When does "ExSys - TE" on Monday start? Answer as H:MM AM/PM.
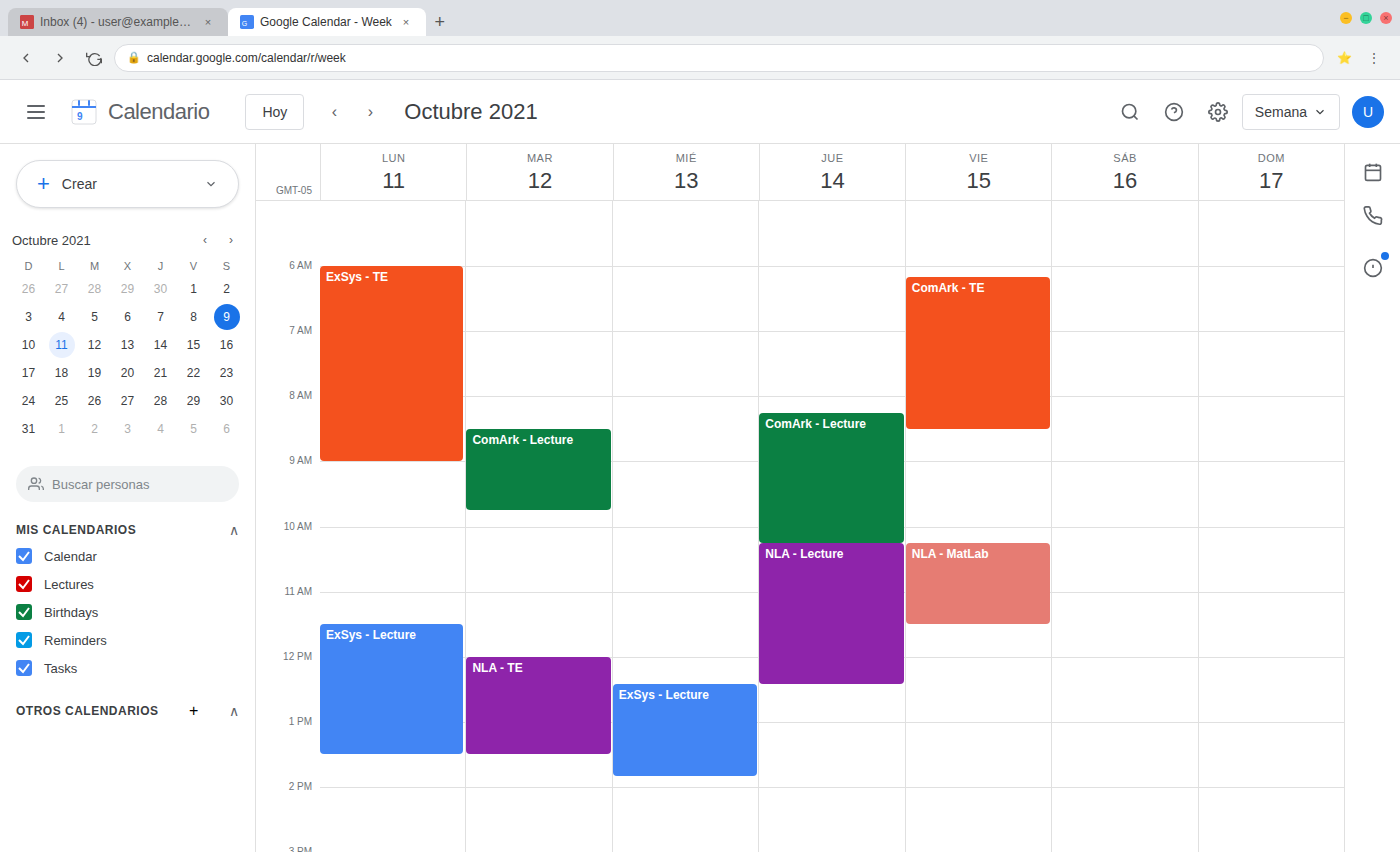
6:00 AM